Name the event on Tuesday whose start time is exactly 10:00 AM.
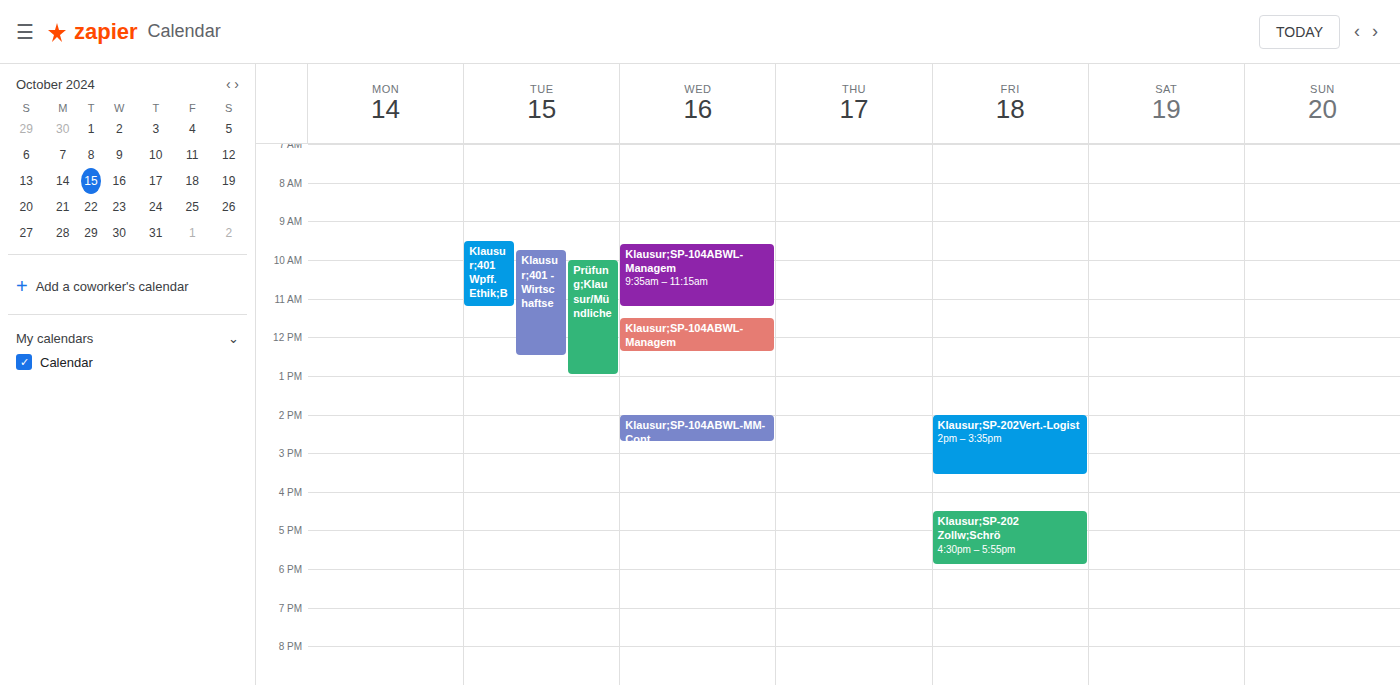
"Prüfung;Klausur/Mündliche"